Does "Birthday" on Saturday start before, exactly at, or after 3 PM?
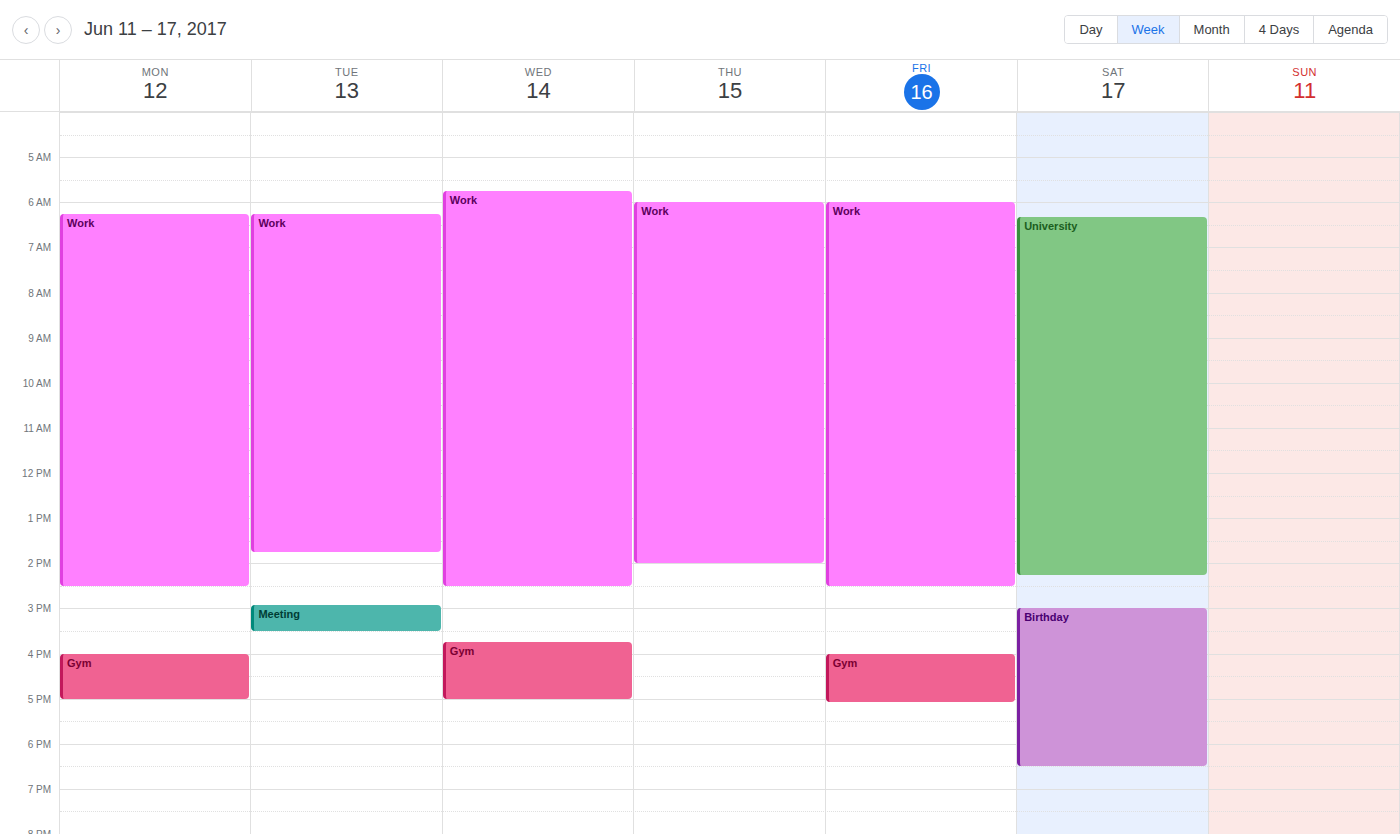
3:00 PM -- exactly at 3 PM, on the 3 PM line.